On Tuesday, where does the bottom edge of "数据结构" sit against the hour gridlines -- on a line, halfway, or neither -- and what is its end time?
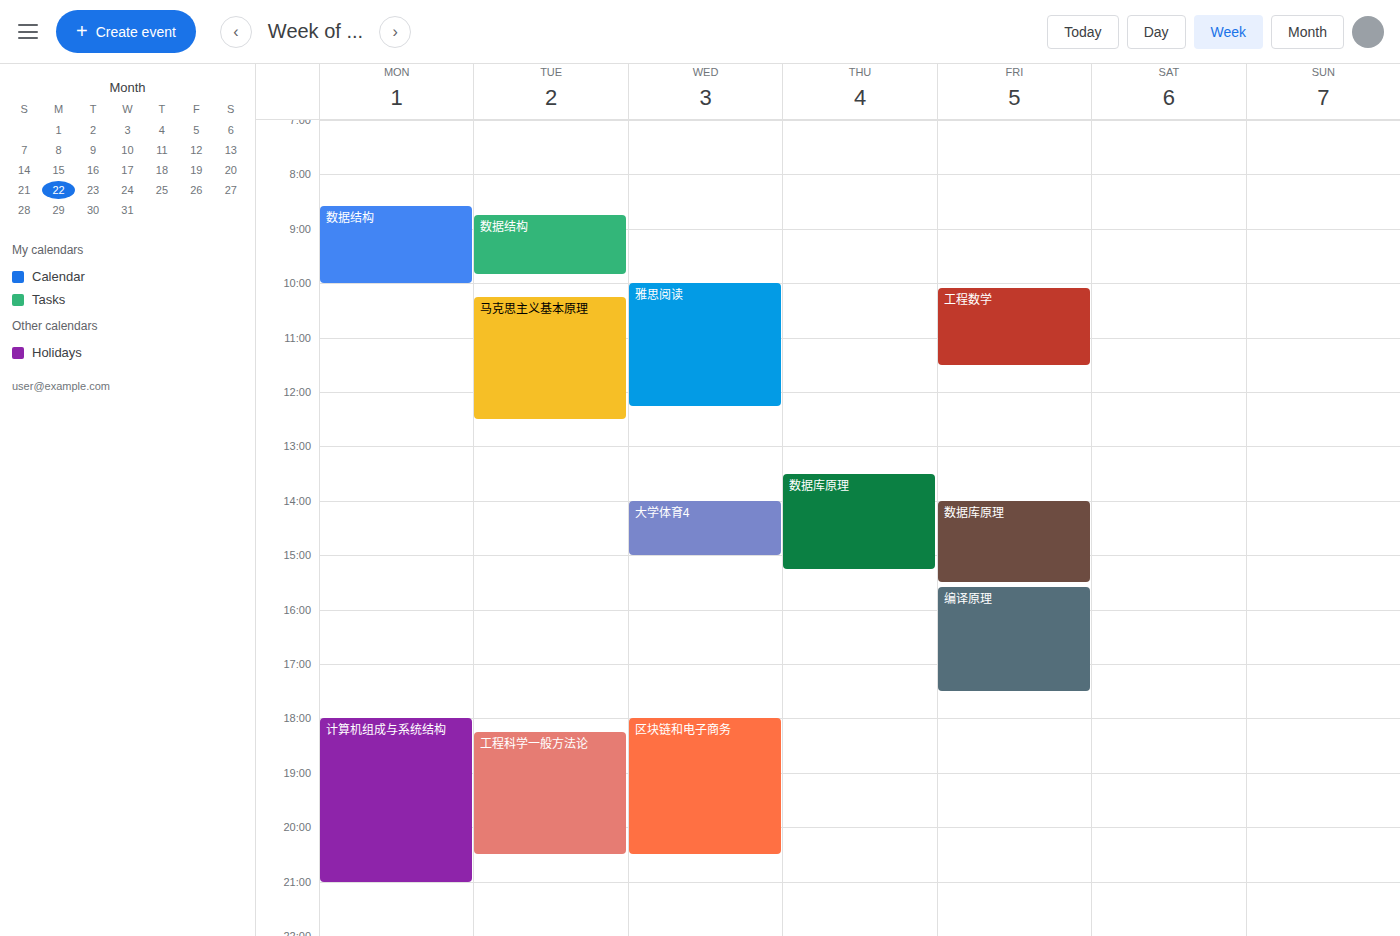
9:50 AM -- neither: 50 minutes below the 9 AM line and 10 minutes above the 10 AM line.